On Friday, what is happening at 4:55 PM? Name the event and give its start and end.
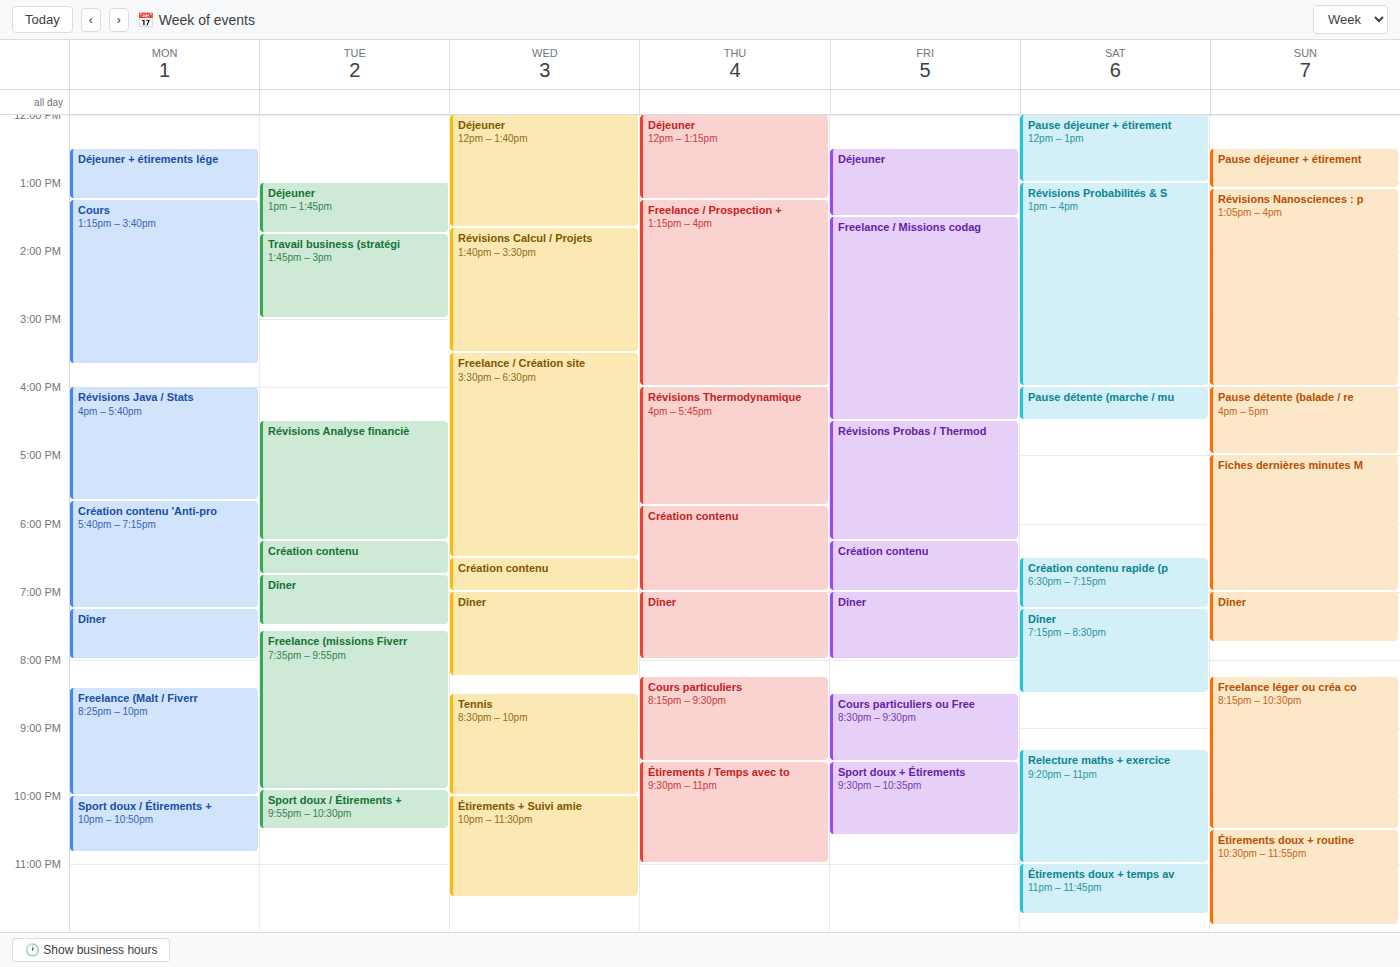
"Révisions Probas / Thermod", 4:30 PM to 6:15 PM